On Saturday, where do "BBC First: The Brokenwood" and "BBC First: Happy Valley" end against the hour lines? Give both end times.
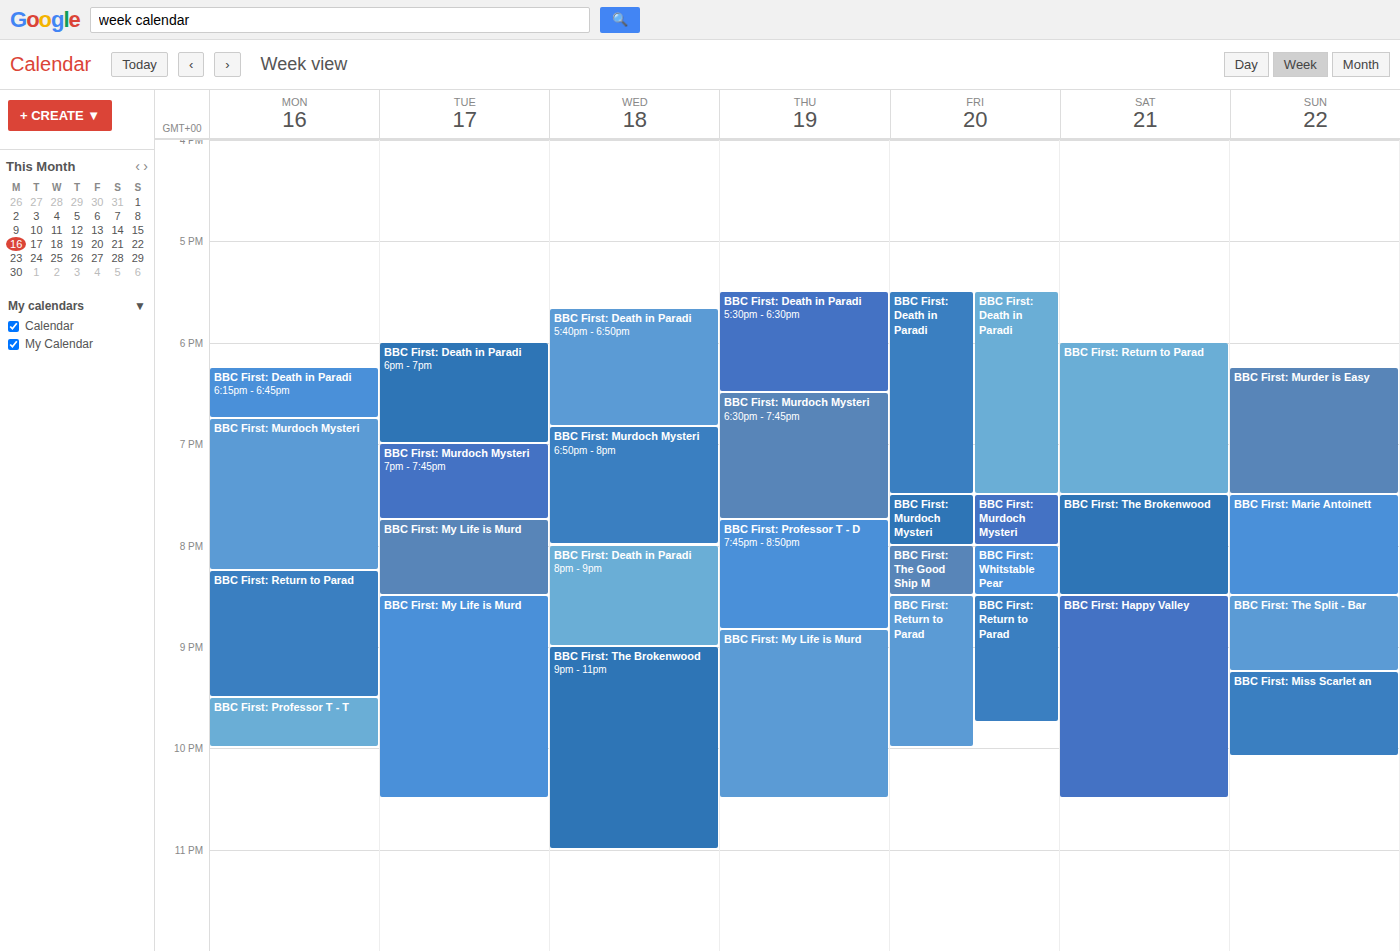
"BBC First: The Brokenwood": 8:30 PM, halfway between the 8 PM and 9 PM lines. "BBC First: Happy Valley": 10:30 PM, halfway between the 10 PM and 11 PM lines.